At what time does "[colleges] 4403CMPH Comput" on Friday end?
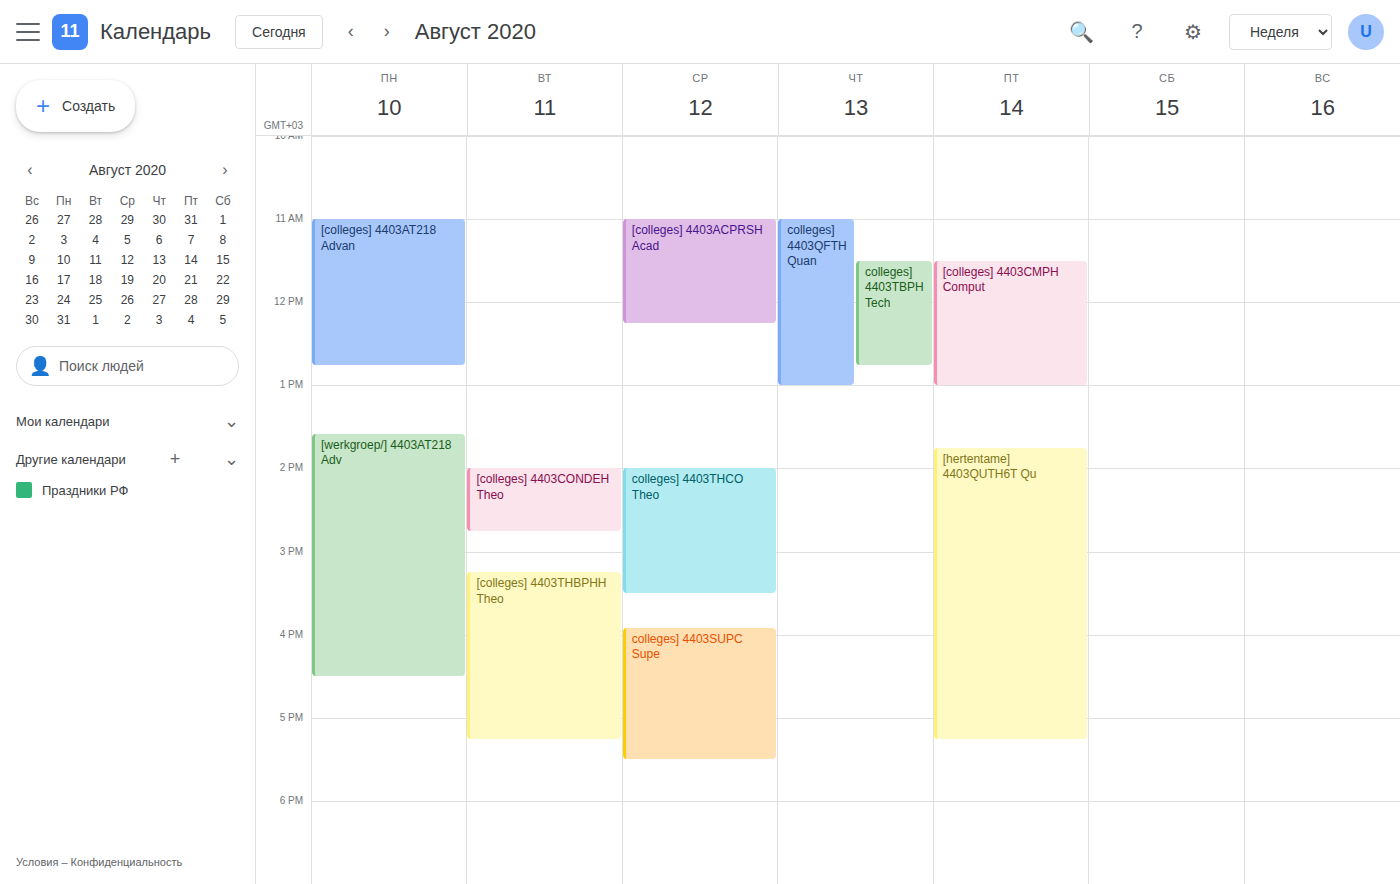
1:00 PM